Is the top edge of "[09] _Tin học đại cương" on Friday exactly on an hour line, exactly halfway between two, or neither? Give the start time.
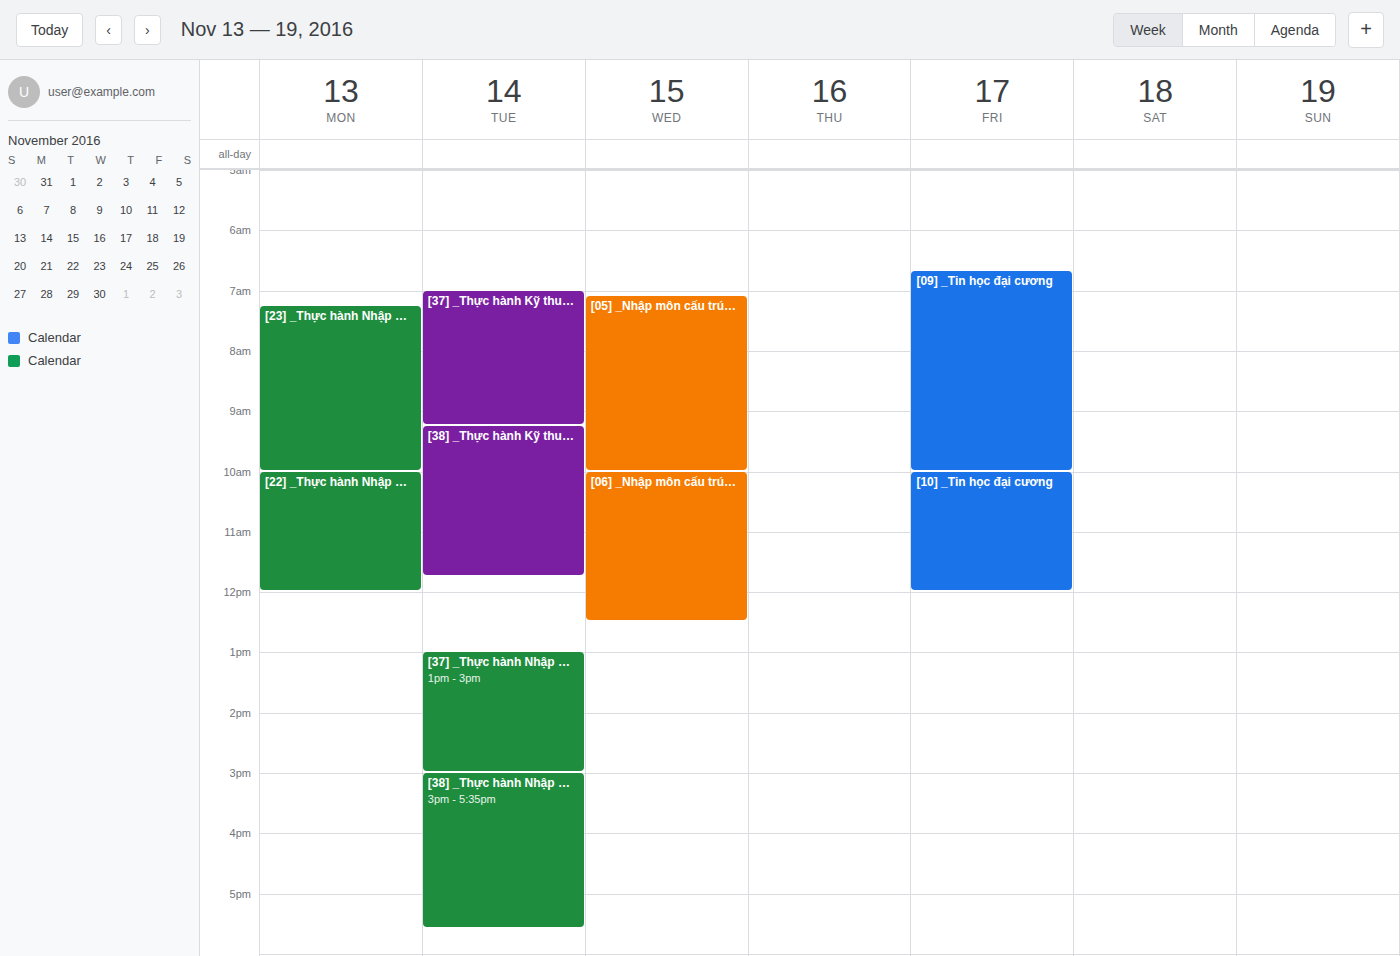
6:40 AM -- neither: 40 minutes below the 6 AM line and 20 minutes above the 7 AM line.